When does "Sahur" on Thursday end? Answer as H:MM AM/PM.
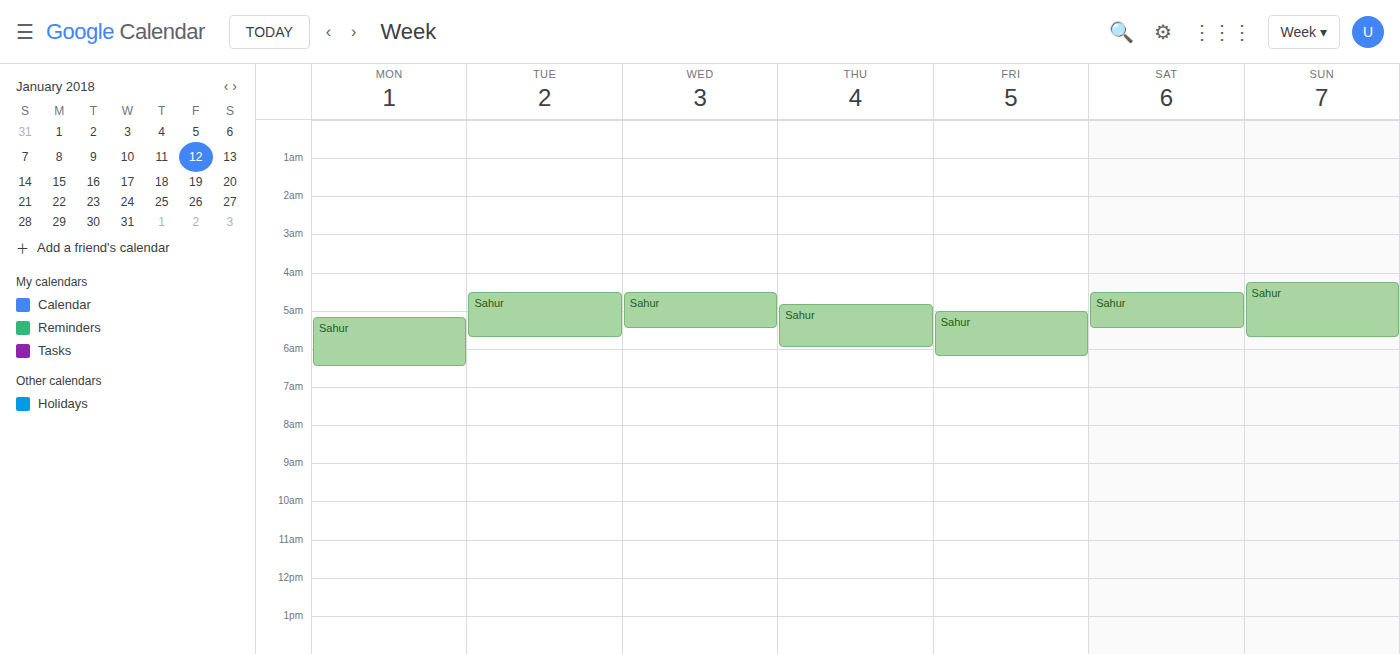
6:00 AM